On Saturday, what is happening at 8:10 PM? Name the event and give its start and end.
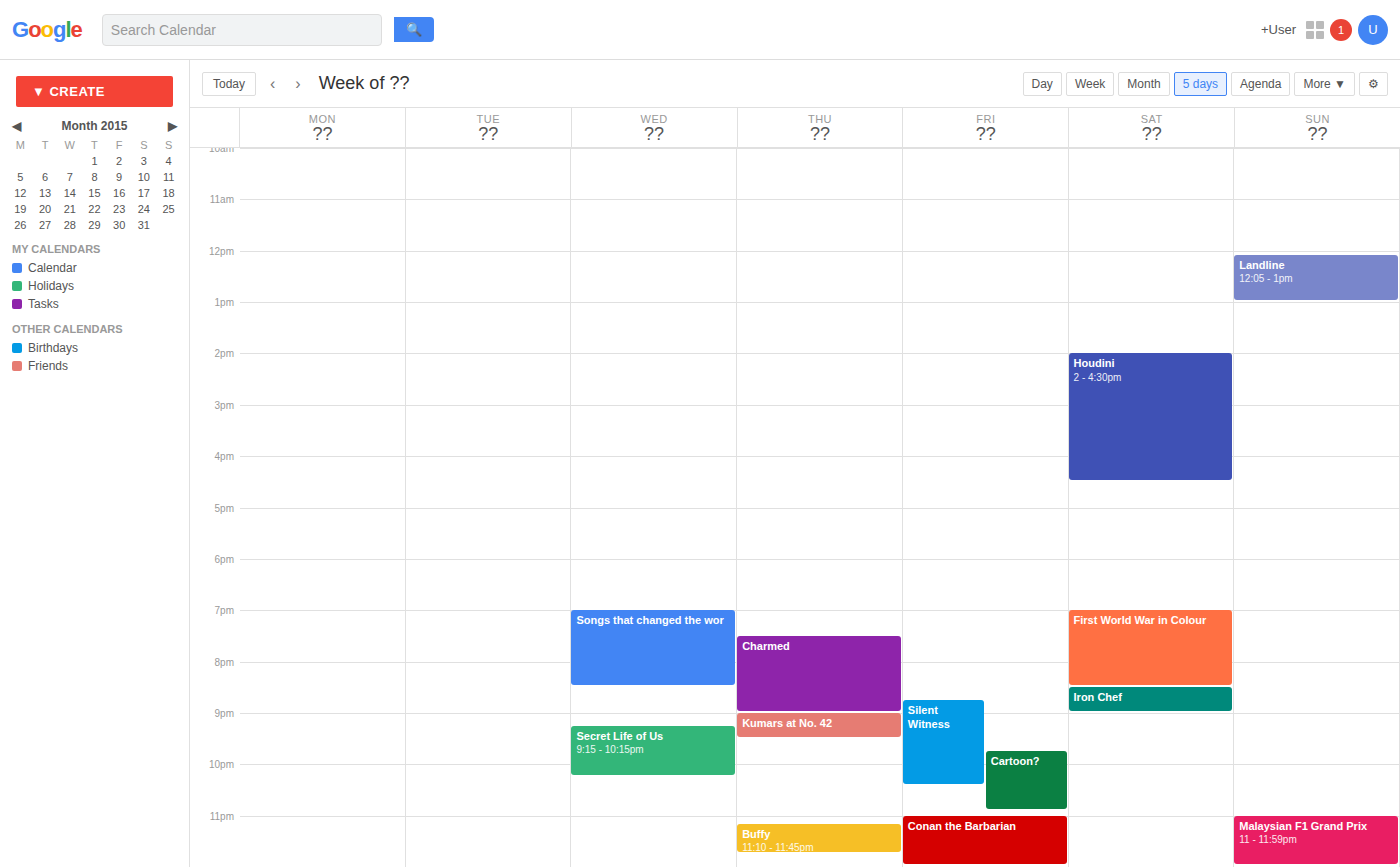
"First World War in Colour", 7:00 PM to 8:30 PM